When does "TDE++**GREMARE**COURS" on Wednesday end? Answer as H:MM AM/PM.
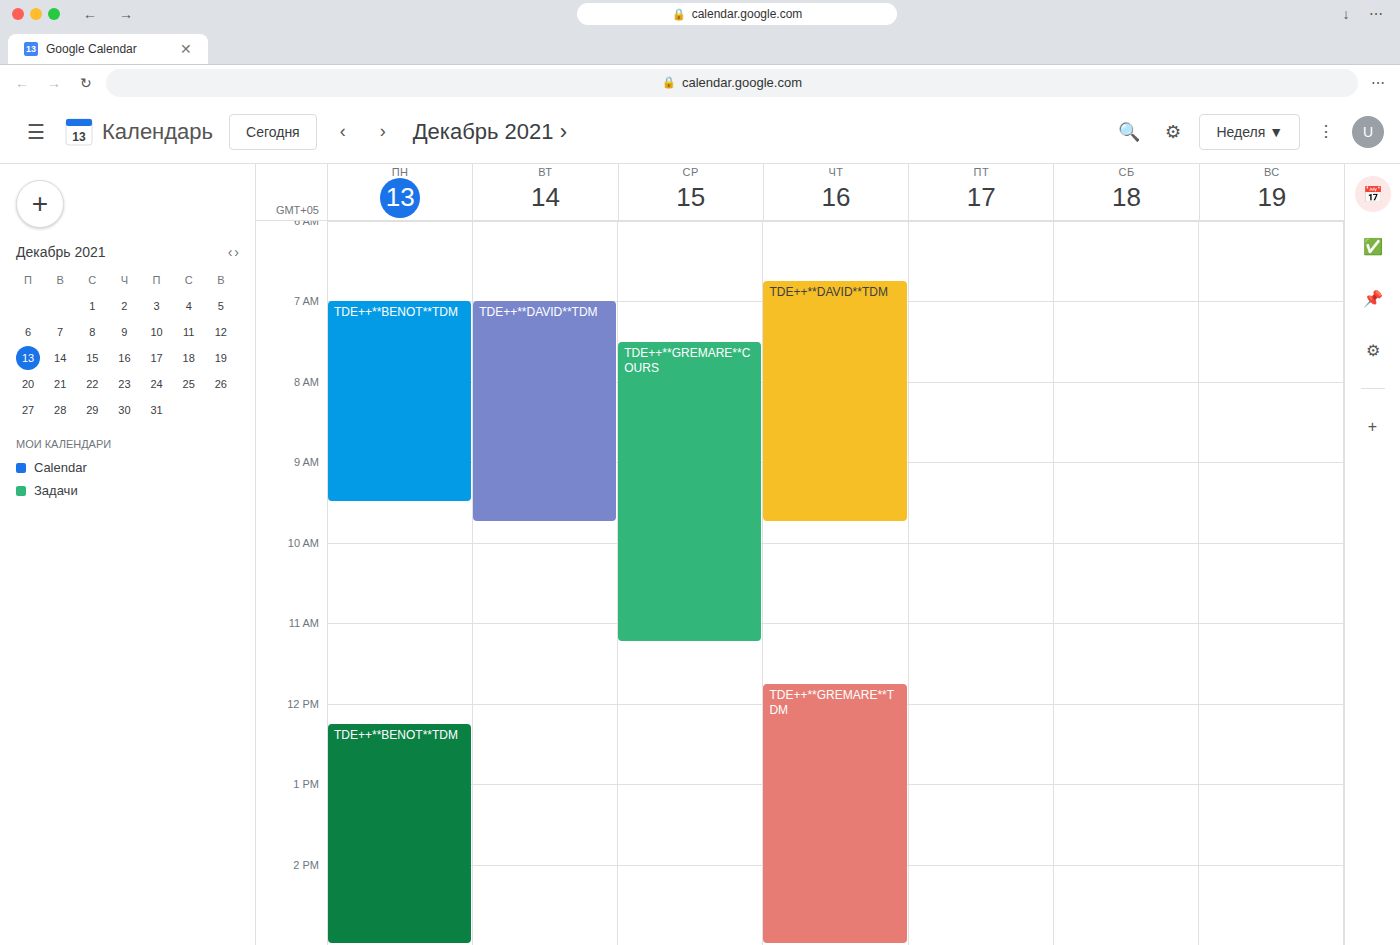
11:15 AM